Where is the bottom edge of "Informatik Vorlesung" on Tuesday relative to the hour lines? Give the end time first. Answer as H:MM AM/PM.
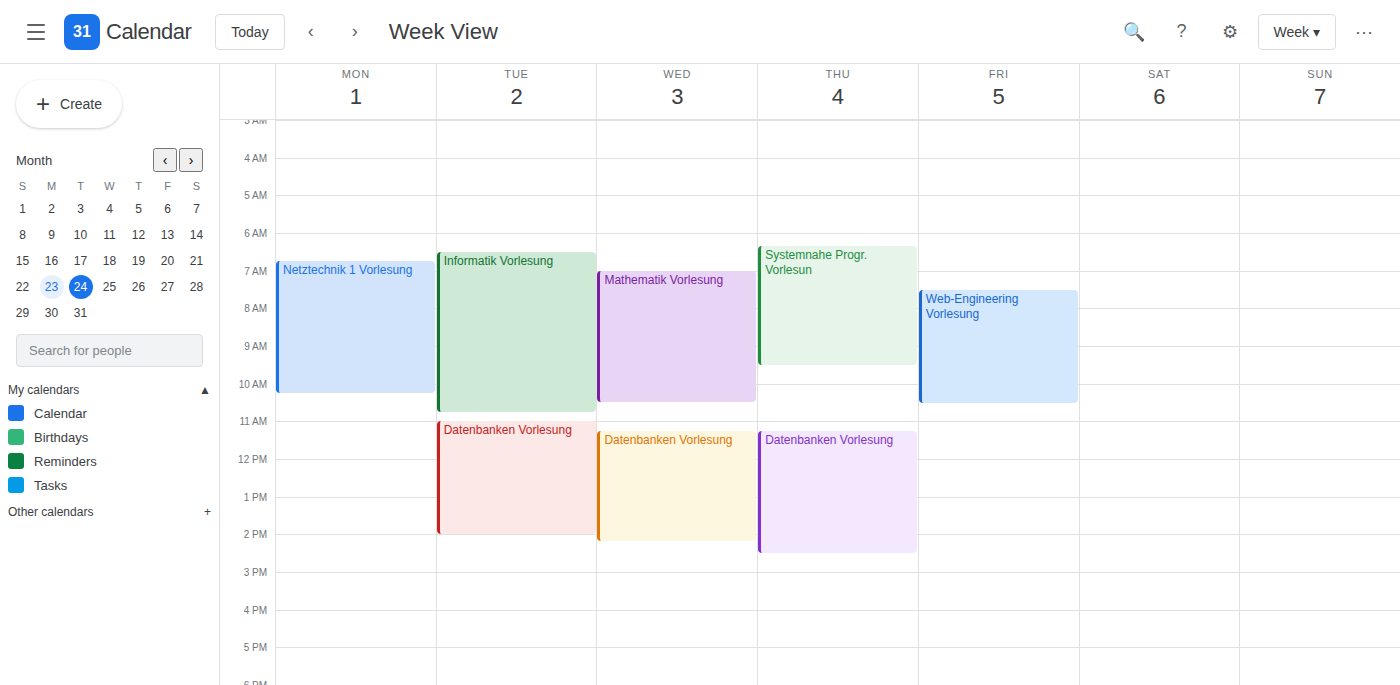
10:45 AM -- neither: three quarters of the way from the 10 AM line to the 11 AM line.